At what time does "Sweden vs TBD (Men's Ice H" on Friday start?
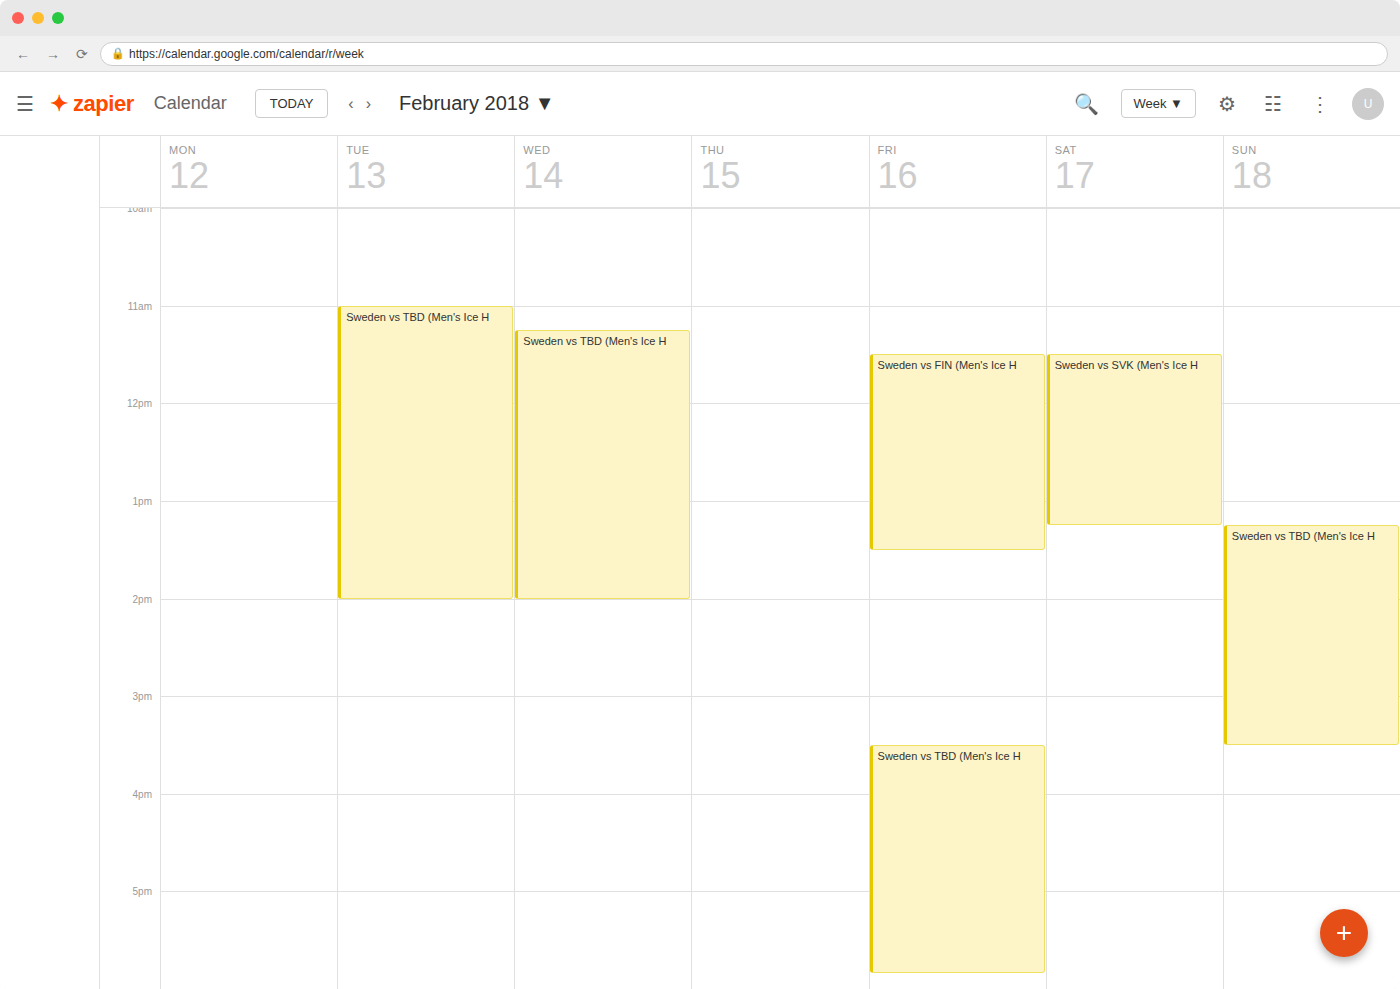
3:30 PM